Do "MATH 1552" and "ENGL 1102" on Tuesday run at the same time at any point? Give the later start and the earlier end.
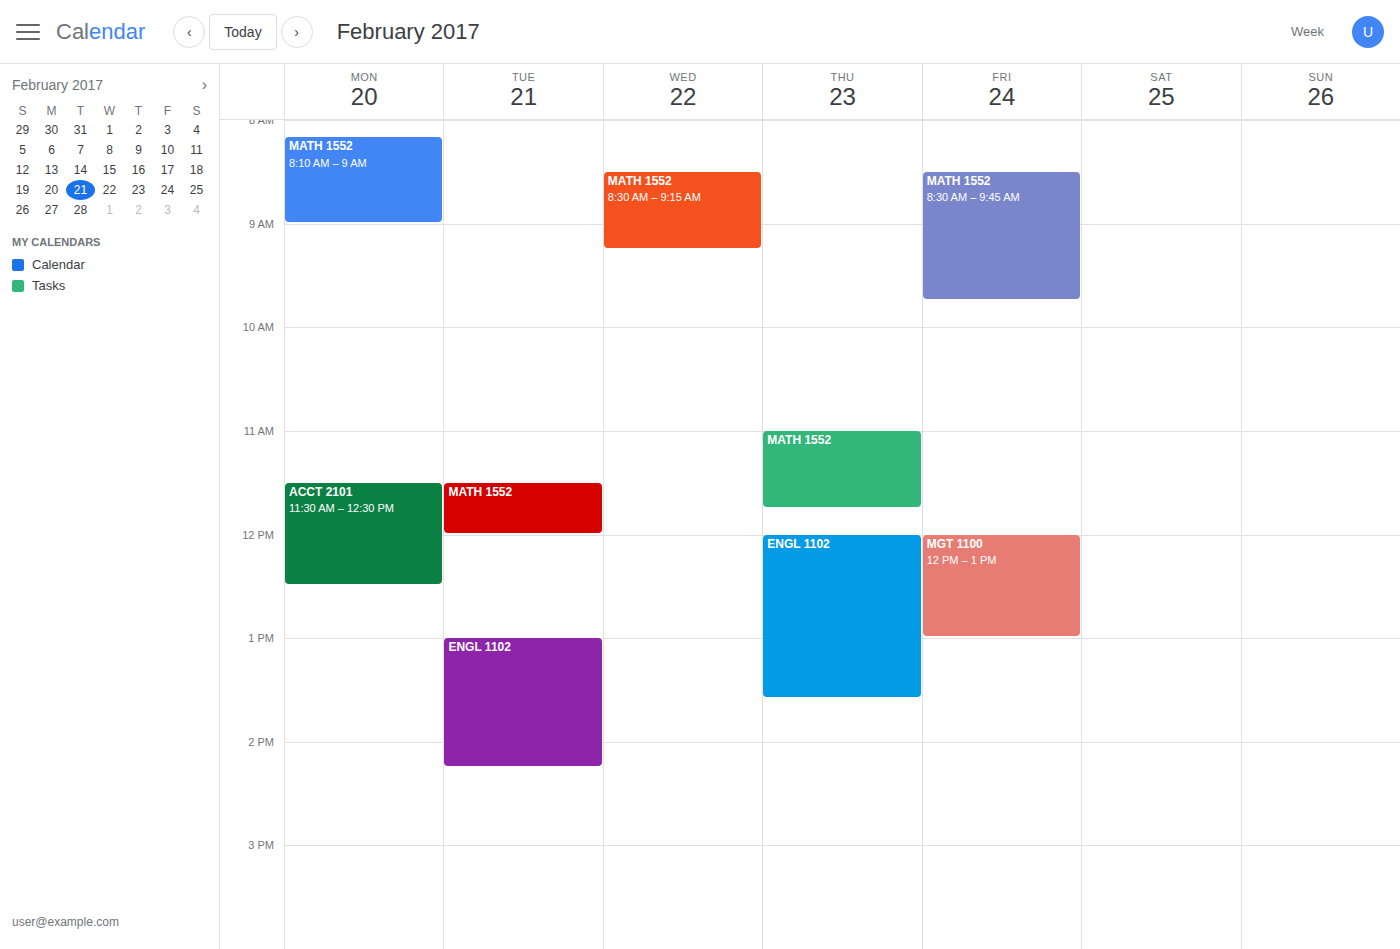
"MATH 1552" ends at 12:00 and "ENGL 1102" starts at 13:00 -- no overlap.